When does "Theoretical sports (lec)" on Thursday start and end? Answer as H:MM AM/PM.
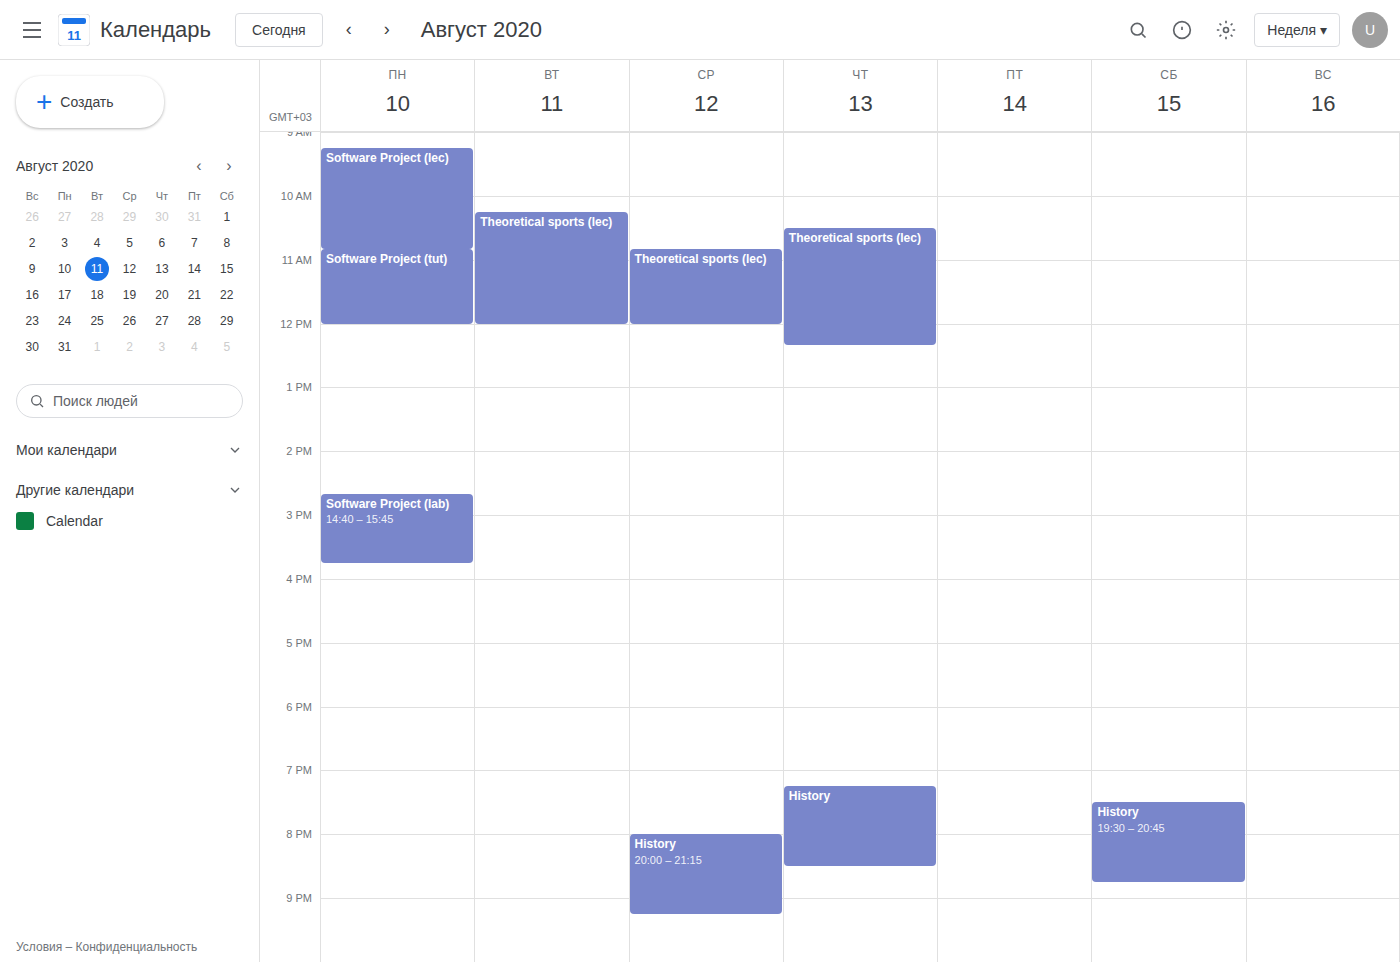
10:30 AM to 12:20 PM